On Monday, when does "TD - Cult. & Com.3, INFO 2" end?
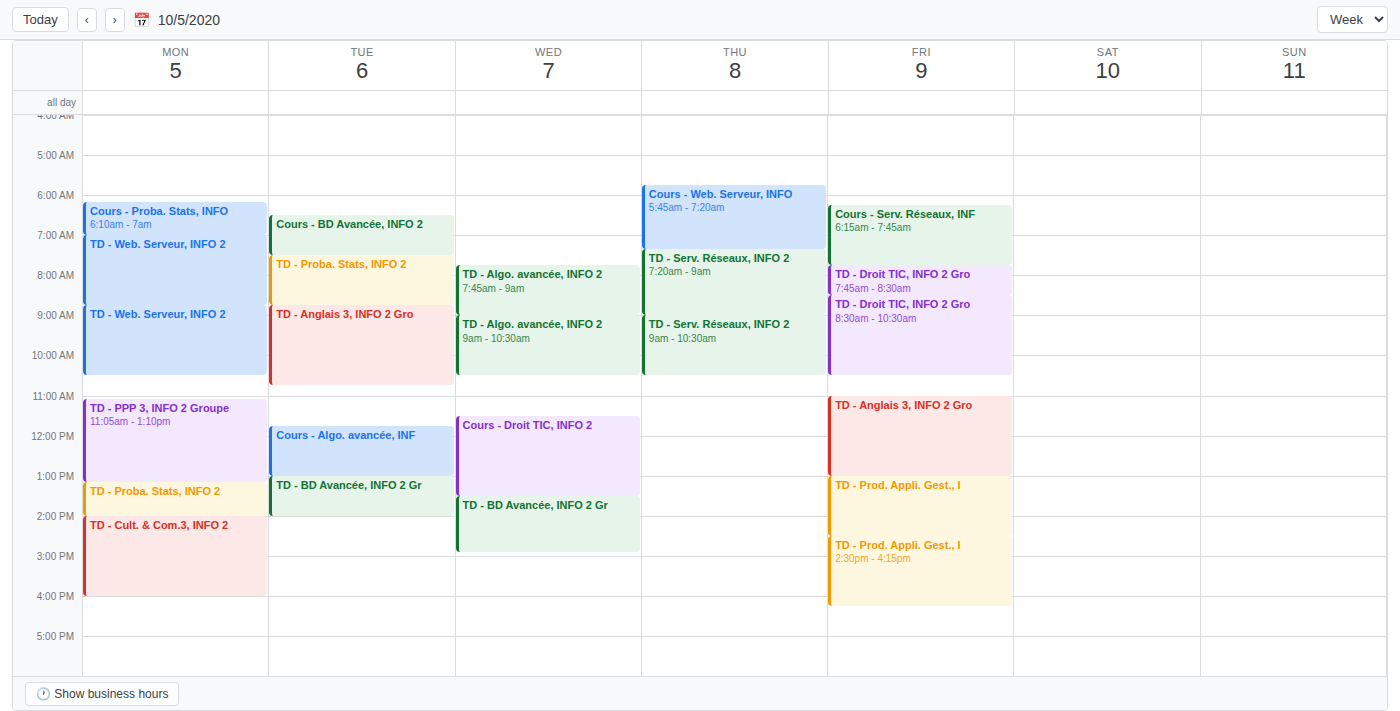
4:00 PM